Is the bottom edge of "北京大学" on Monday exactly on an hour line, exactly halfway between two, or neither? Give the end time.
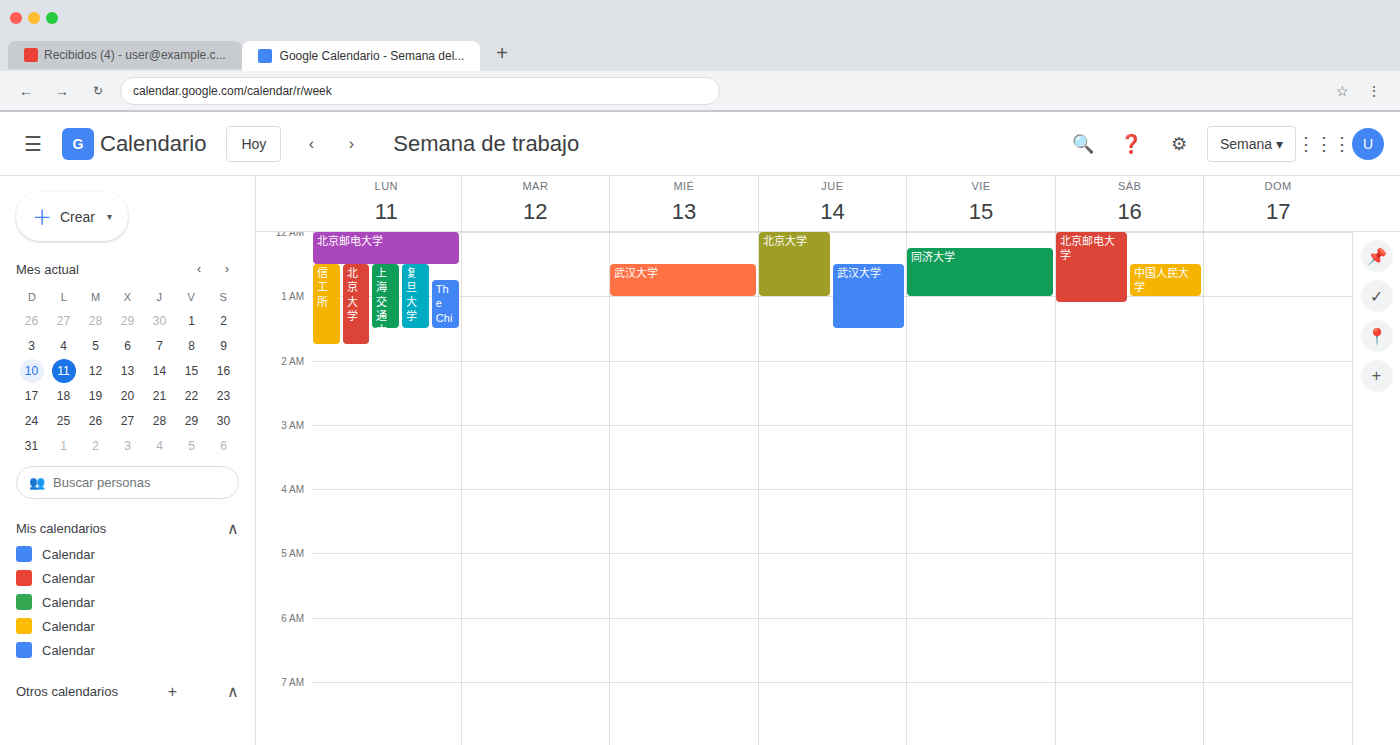
1:45 AM -- neither: three quarters of the way from the 1 AM line to the 2 AM line.